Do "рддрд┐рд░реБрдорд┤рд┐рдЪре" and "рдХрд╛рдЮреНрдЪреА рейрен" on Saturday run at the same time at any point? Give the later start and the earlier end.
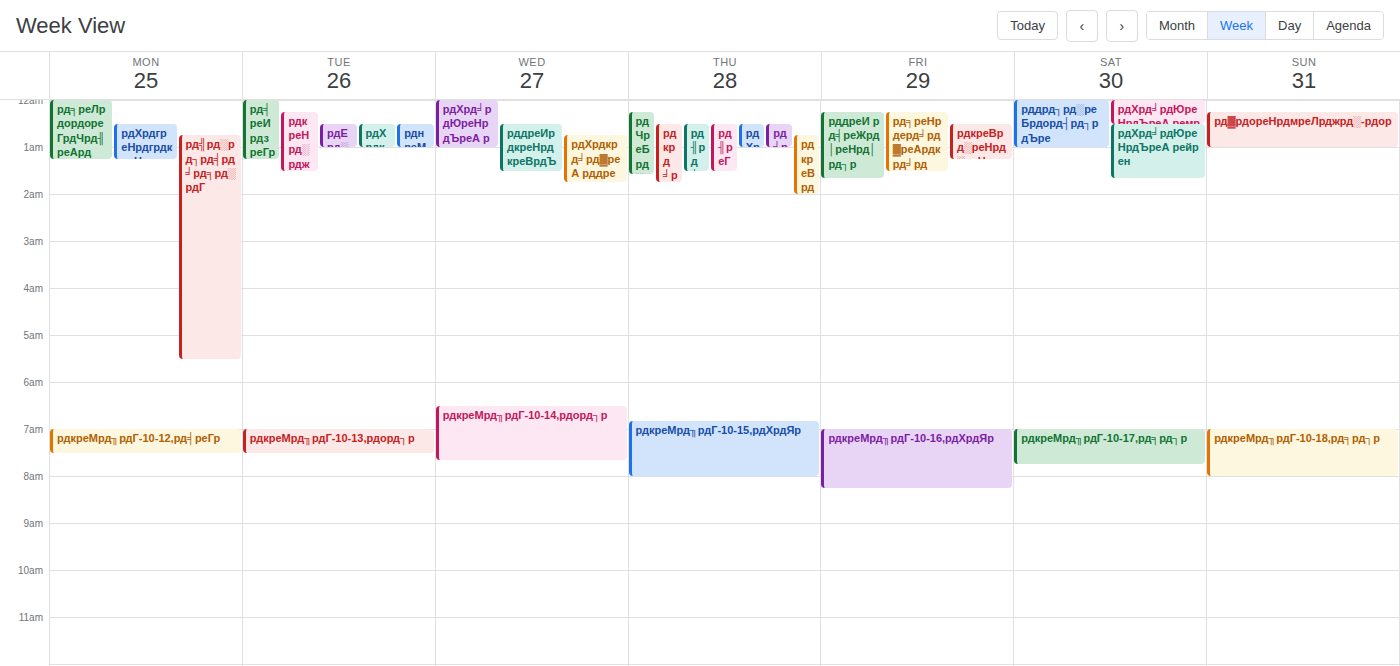
"рдХрд╛рдЮреНрдЪреА рейрен" starts at 12:30 AM, before "рддрд┐рд░реБрдорд┤рд┐рдЪре" ends at 1:00 AM -- they overlap.